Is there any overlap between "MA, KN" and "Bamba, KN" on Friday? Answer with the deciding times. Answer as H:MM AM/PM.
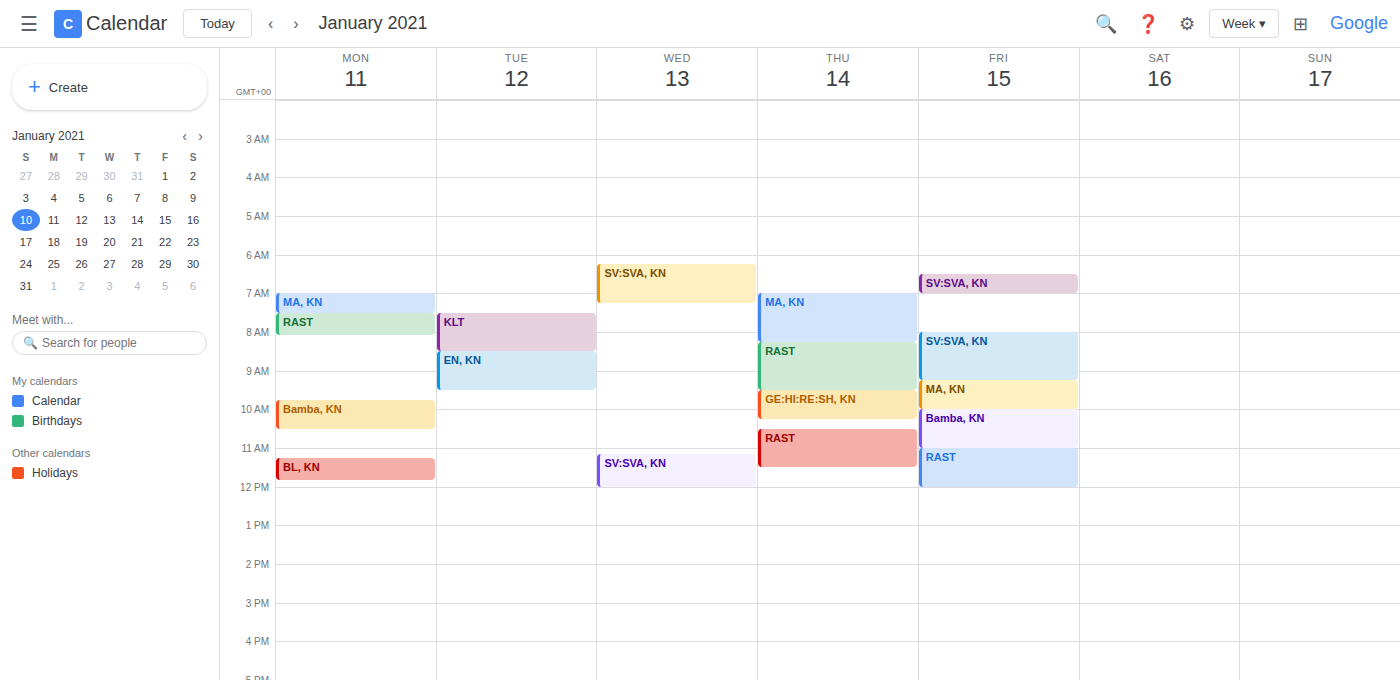
"MA, KN" ends at 10:00 AM, exactly when "Bamba, KN" starts -- they touch but do not overlap.